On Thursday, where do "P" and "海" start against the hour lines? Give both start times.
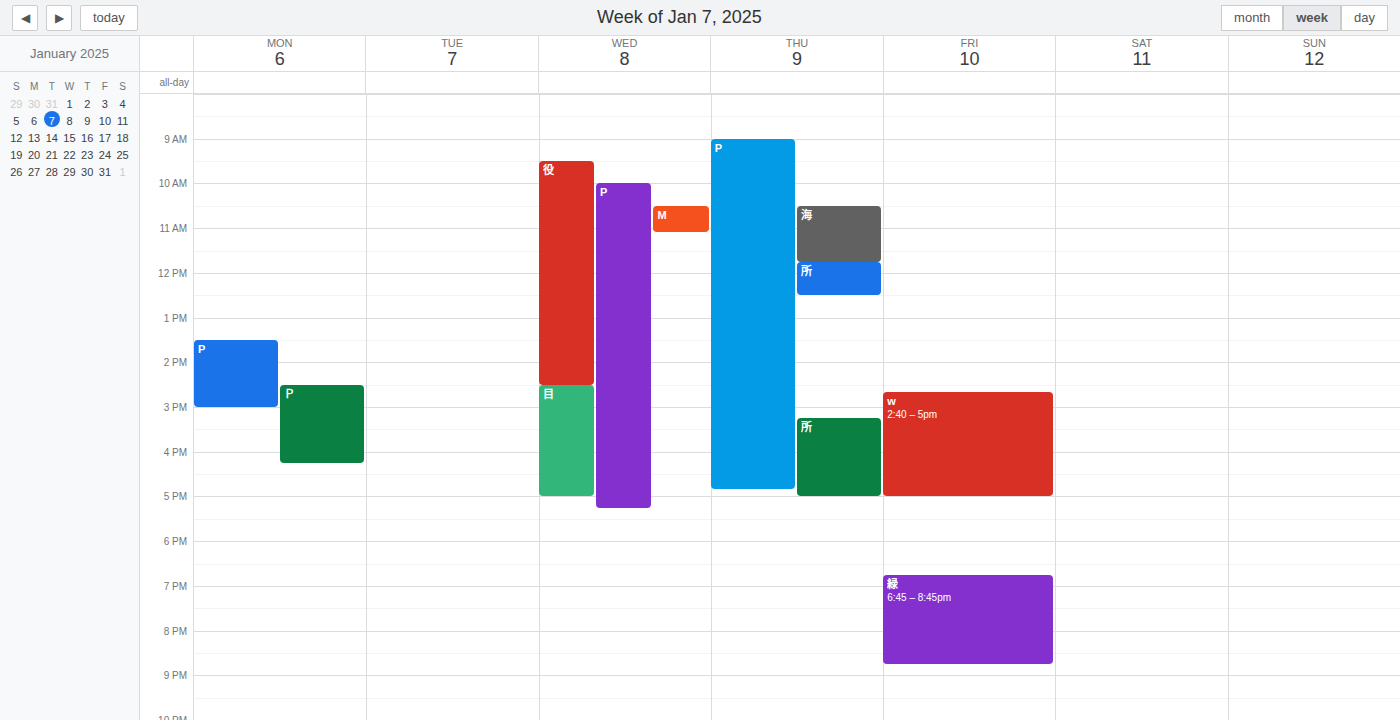
"P": 9:00 AM, exactly on the 9 AM line. "海": 10:30 AM, halfway between the 10 AM and 11 AM lines.